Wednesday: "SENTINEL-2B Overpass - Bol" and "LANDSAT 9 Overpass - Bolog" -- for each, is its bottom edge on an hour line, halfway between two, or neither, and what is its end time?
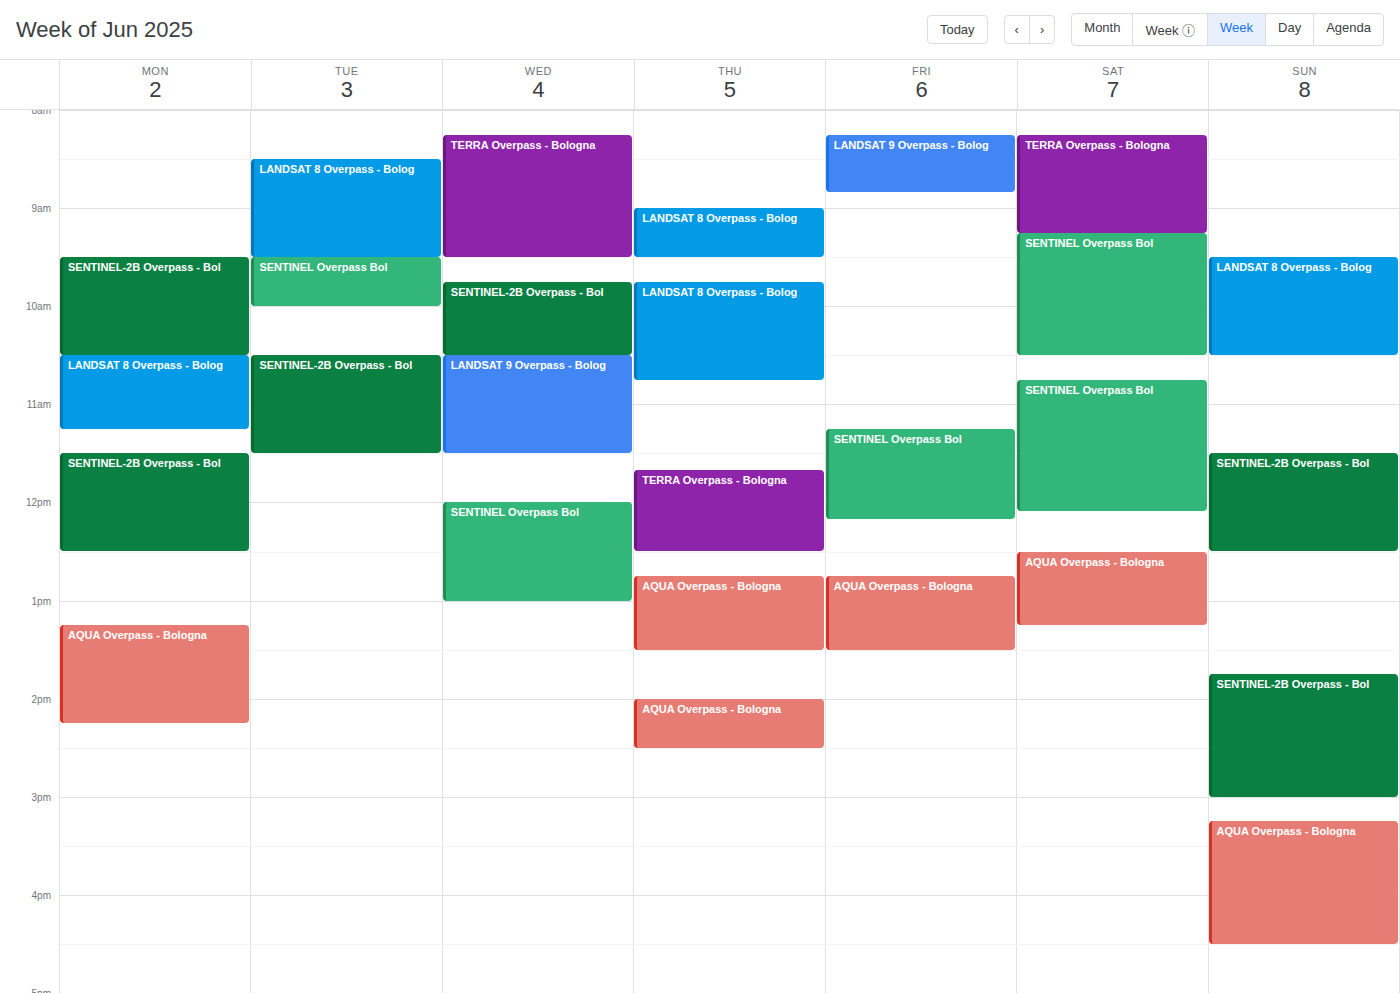
"SENTINEL-2B Overpass - Bol": 10:30 AM, halfway between the 10 AM and 11 AM lines. "LANDSAT 9 Overpass - Bolog": 11:30 AM, halfway between the 11 AM and 12 PM lines.